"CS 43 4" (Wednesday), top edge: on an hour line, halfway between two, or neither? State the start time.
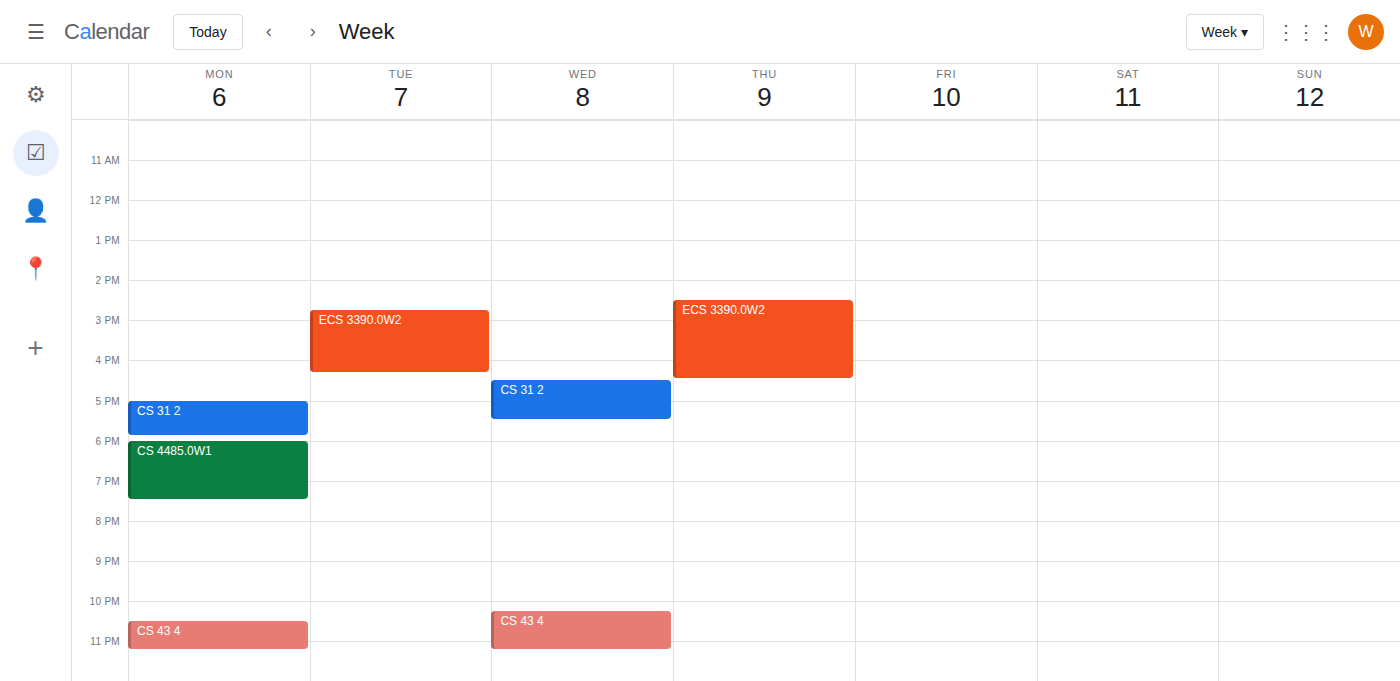
10:15 PM -- neither: a quarter of the way from the 10 PM line to the 11 PM line.